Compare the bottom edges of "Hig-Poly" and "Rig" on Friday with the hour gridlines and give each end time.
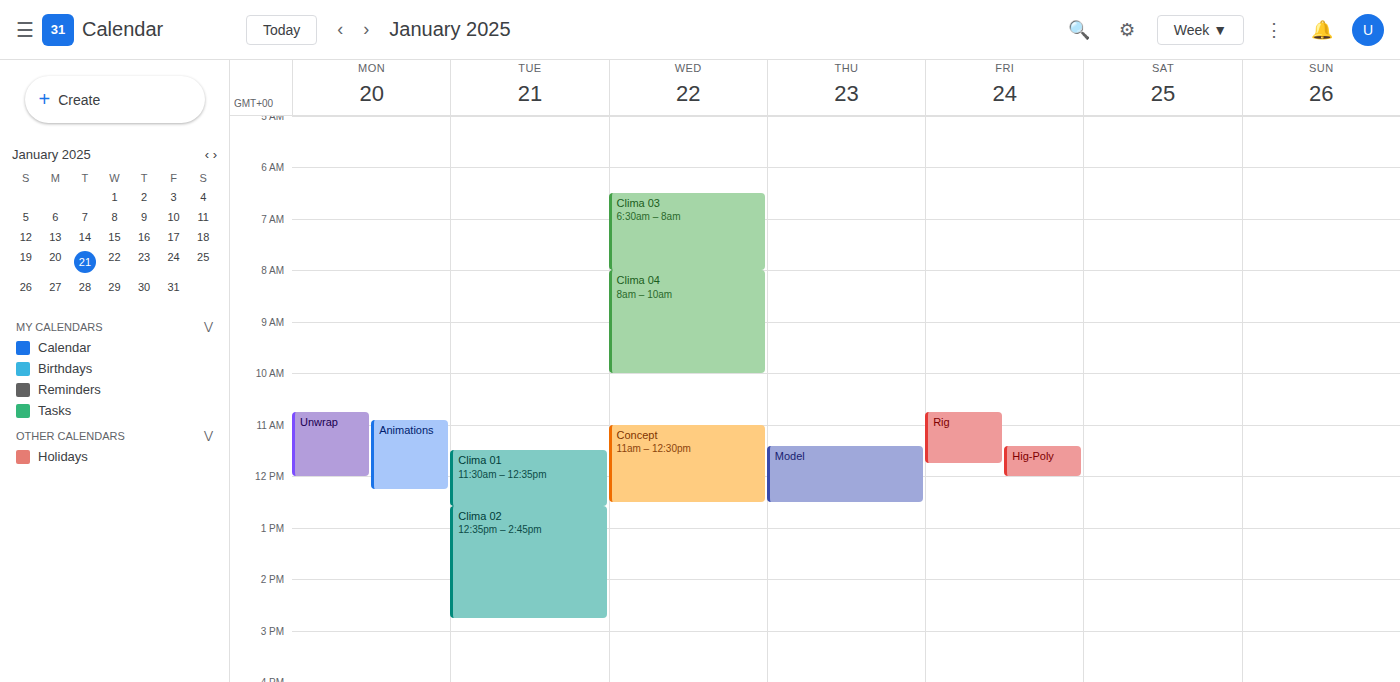
"Hig-Poly": 12:00, exactly on the 12:00 line. "Rig": 11:45, neither: three quarters of the way from the 11:00 line to the 12:00 line.